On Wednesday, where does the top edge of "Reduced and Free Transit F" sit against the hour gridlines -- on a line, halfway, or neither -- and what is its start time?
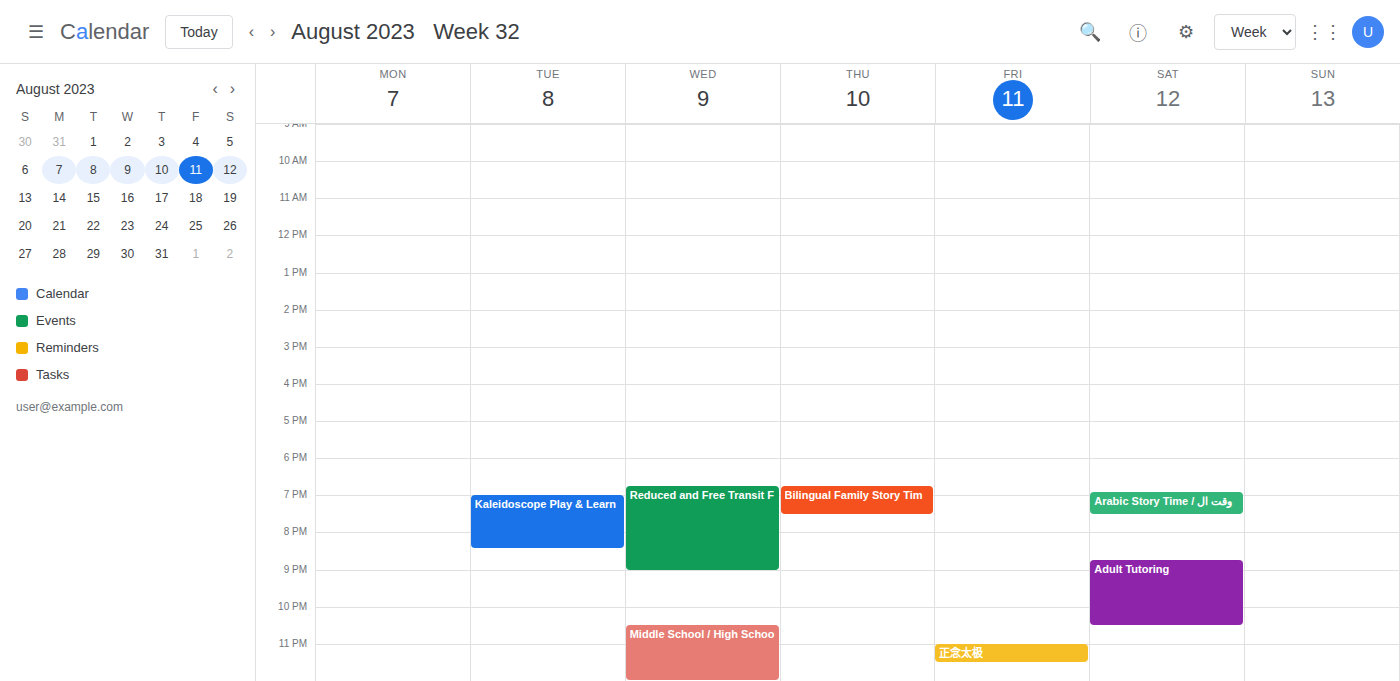
6:45 PM -- neither: three quarters of the way from the 6 PM line to the 7 PM line.